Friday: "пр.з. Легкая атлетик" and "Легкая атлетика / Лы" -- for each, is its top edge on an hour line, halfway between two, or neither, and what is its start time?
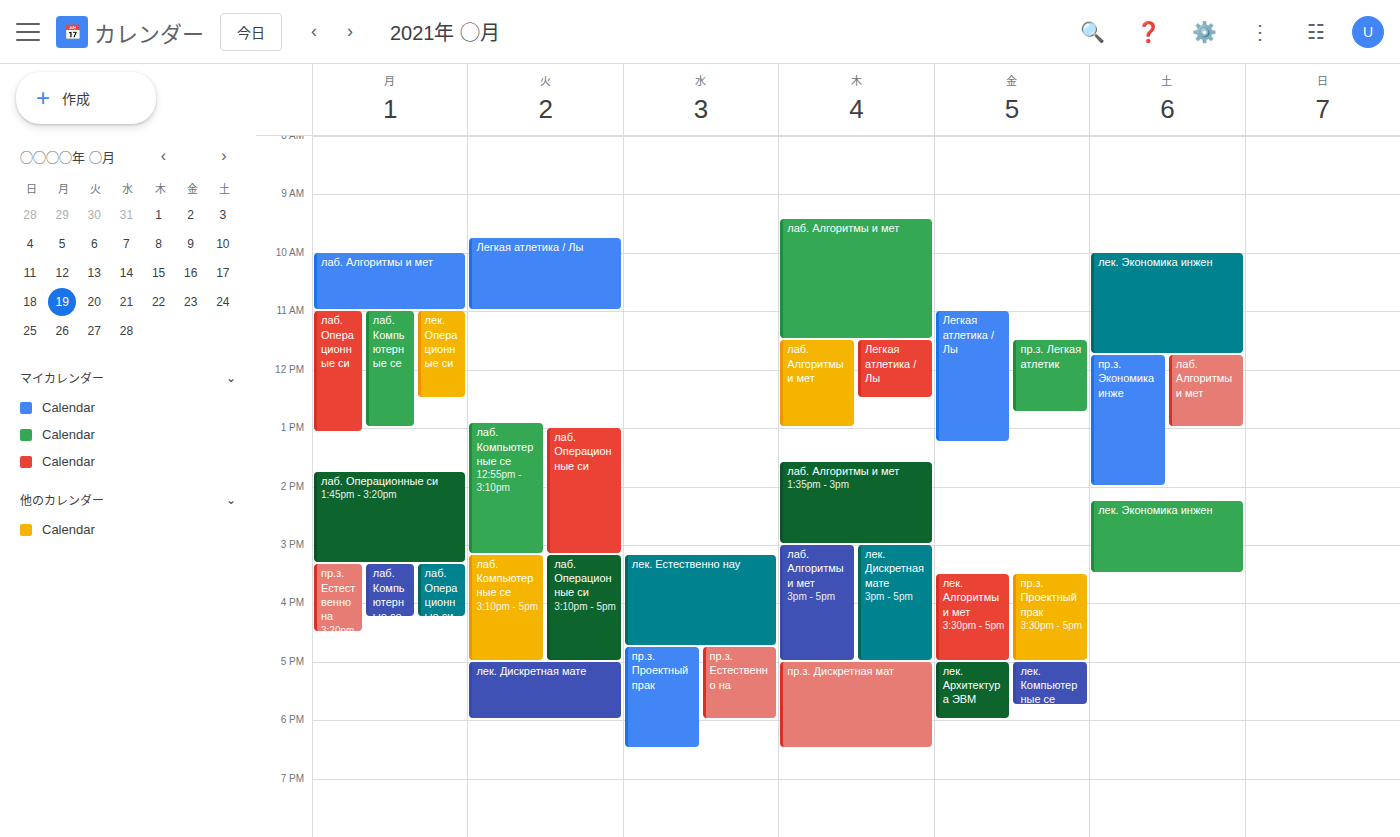
"пр.з. Легкая атлетик": 11:30, halfway between the 11:00 and 12:00 lines. "Легкая атлетика / Лы": 11:00, exactly on the 11:00 line.